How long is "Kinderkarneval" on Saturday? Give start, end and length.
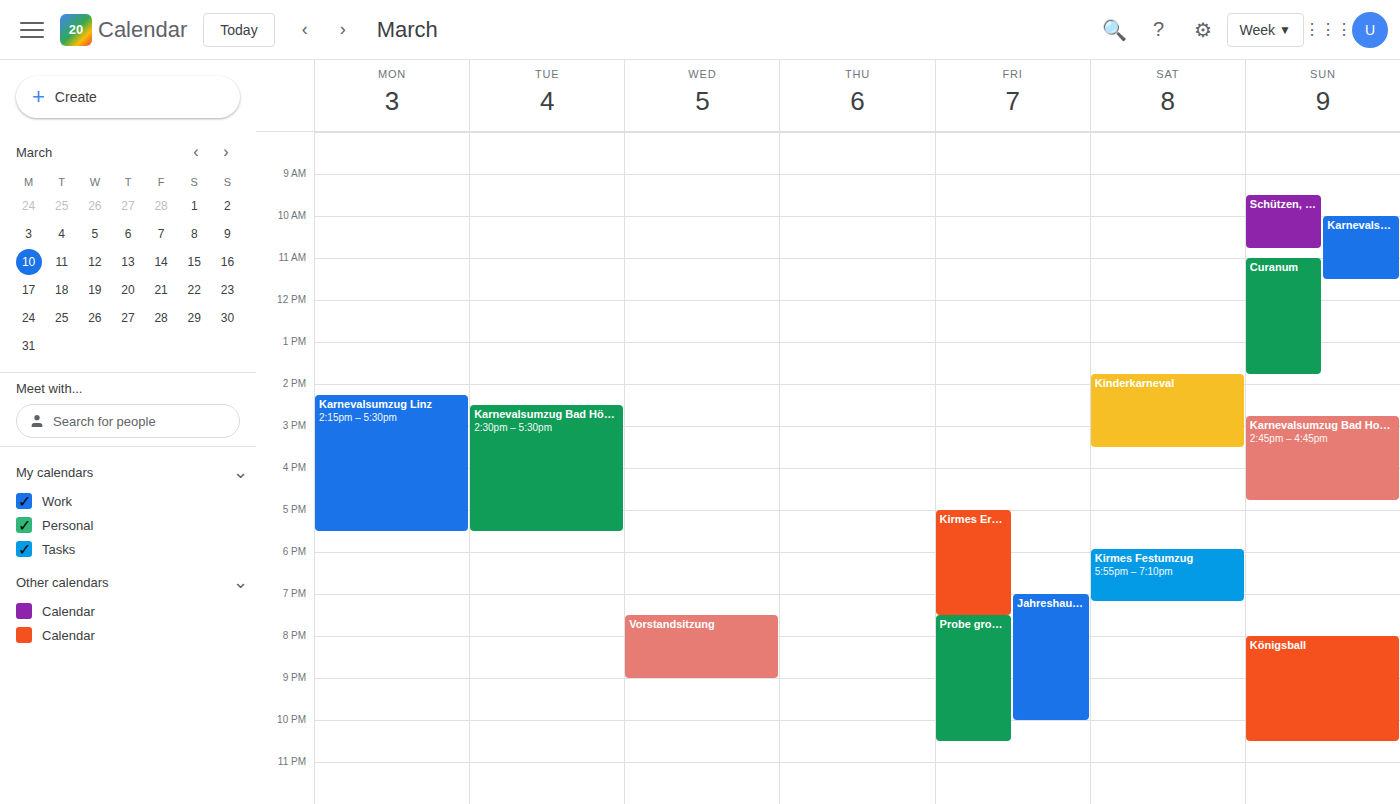
1:45 PM to 3:30 PM, 1 hour 45 minutes